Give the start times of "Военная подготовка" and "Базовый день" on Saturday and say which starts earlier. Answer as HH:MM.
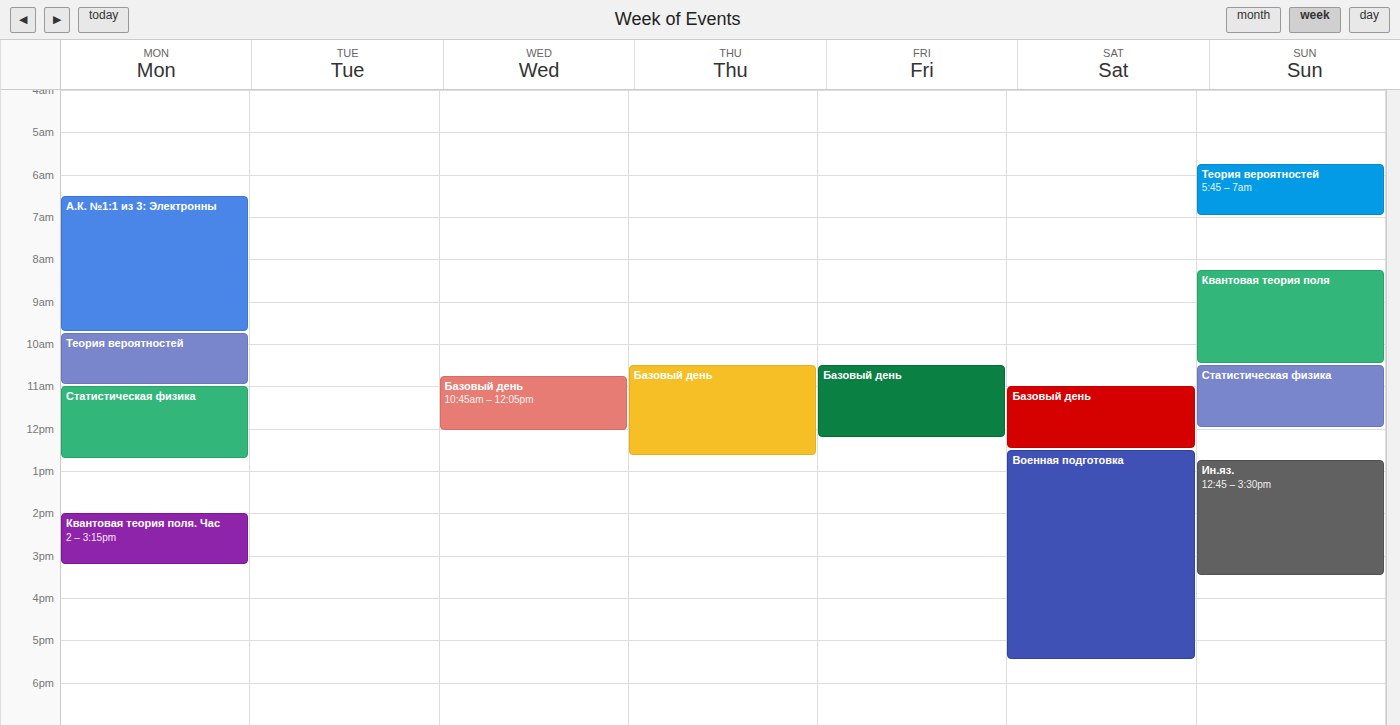
"Базовый день" 11:00; "Военная подготовка" 12:30.